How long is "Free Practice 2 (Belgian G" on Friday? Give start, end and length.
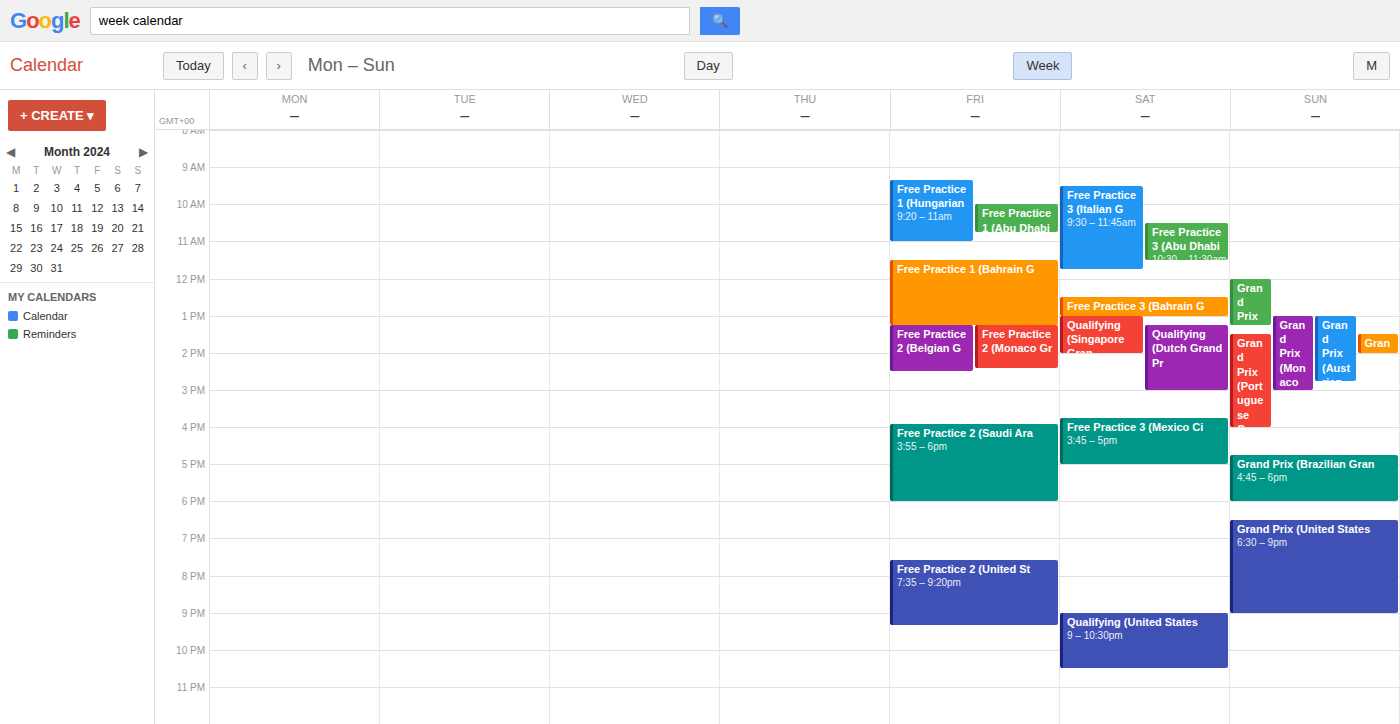
1:15 PM to 2:30 PM, 1 hour 15 minutes